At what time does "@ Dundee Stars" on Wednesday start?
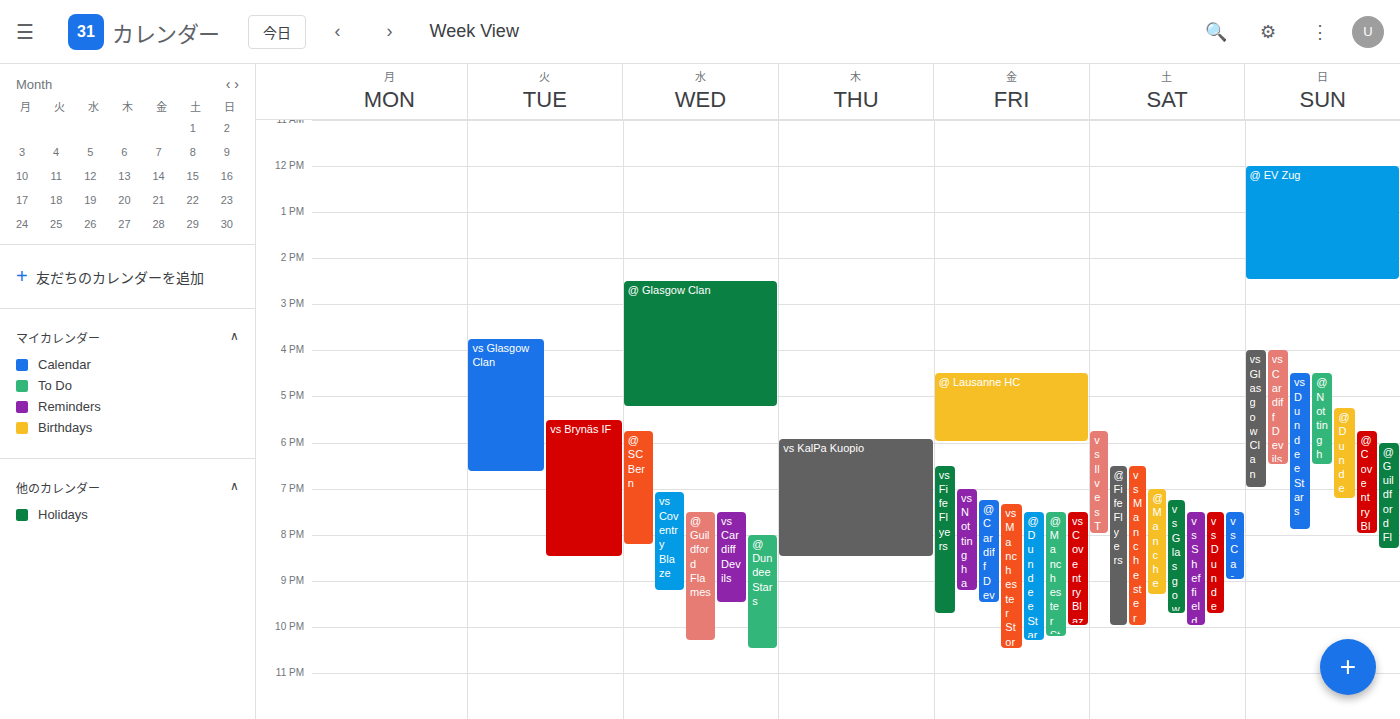
20:00